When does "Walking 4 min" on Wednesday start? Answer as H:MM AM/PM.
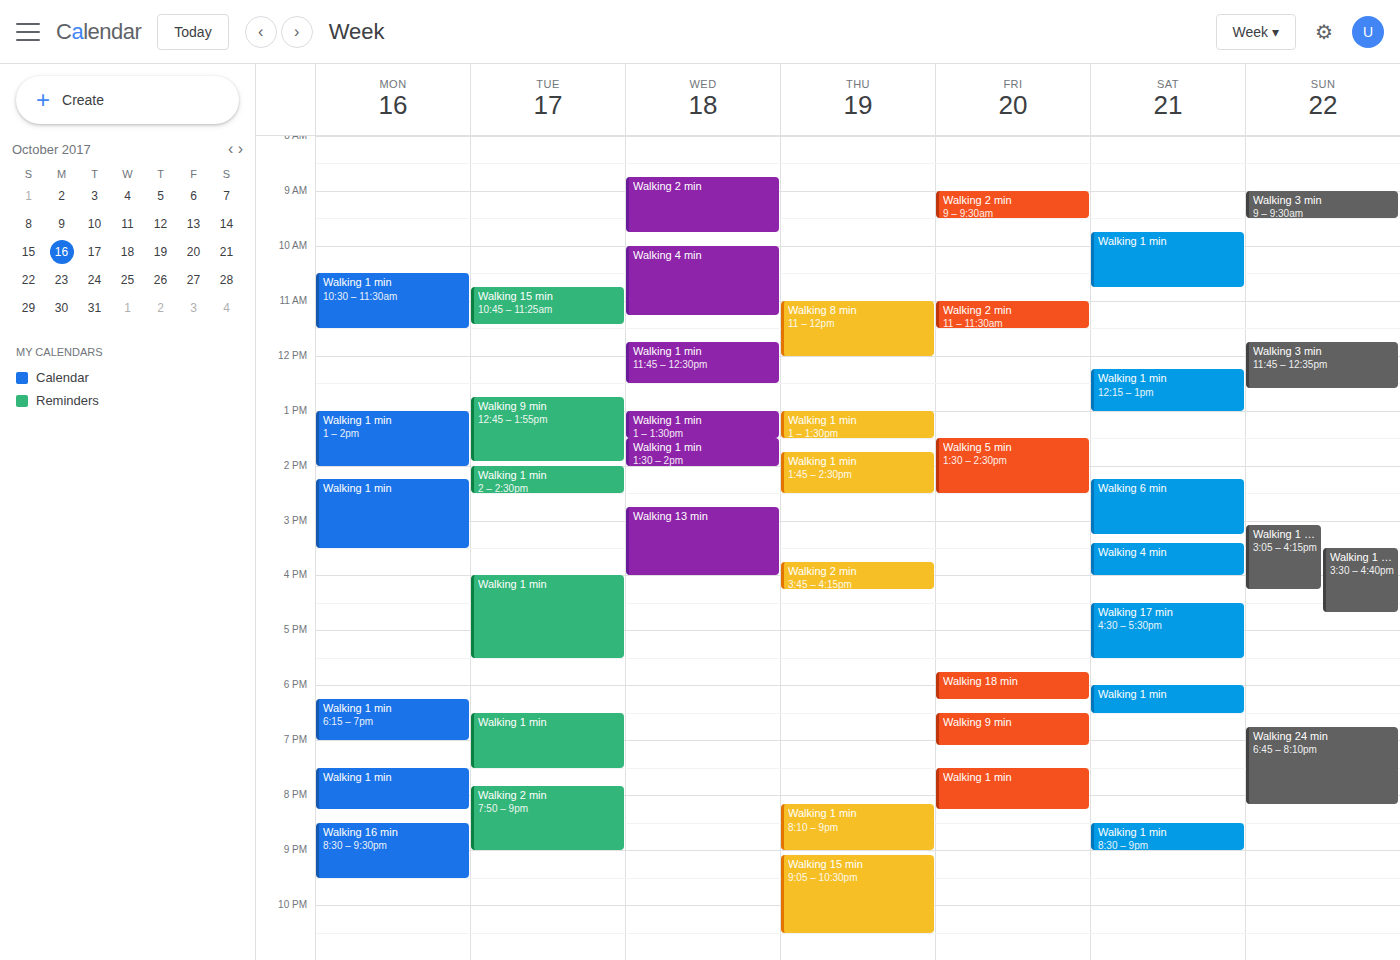
10:00 AM